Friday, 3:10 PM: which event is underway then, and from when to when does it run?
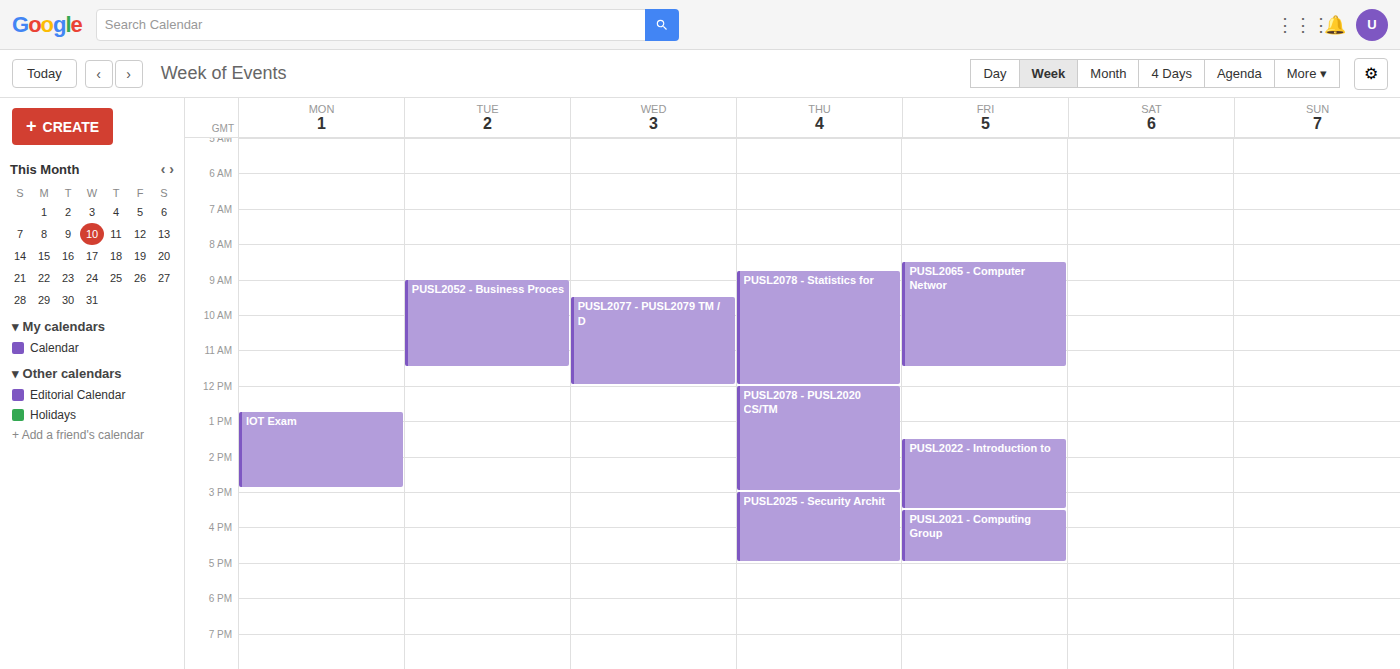
"PUSL2022 - Introduction to", 1:30 PM to 3:30 PM